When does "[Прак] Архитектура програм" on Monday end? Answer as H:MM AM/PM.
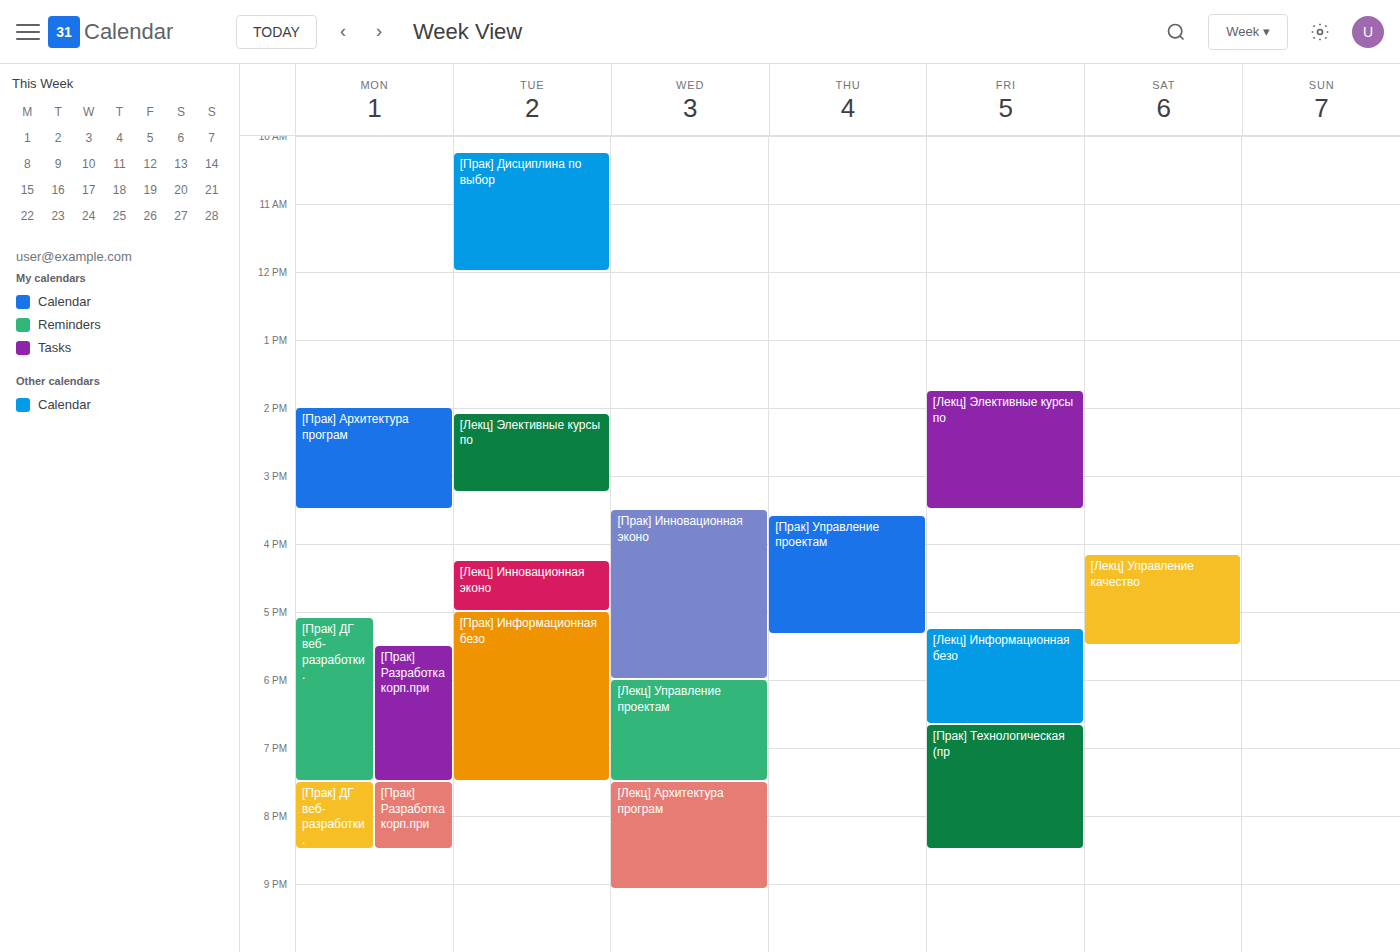
3:30 PM